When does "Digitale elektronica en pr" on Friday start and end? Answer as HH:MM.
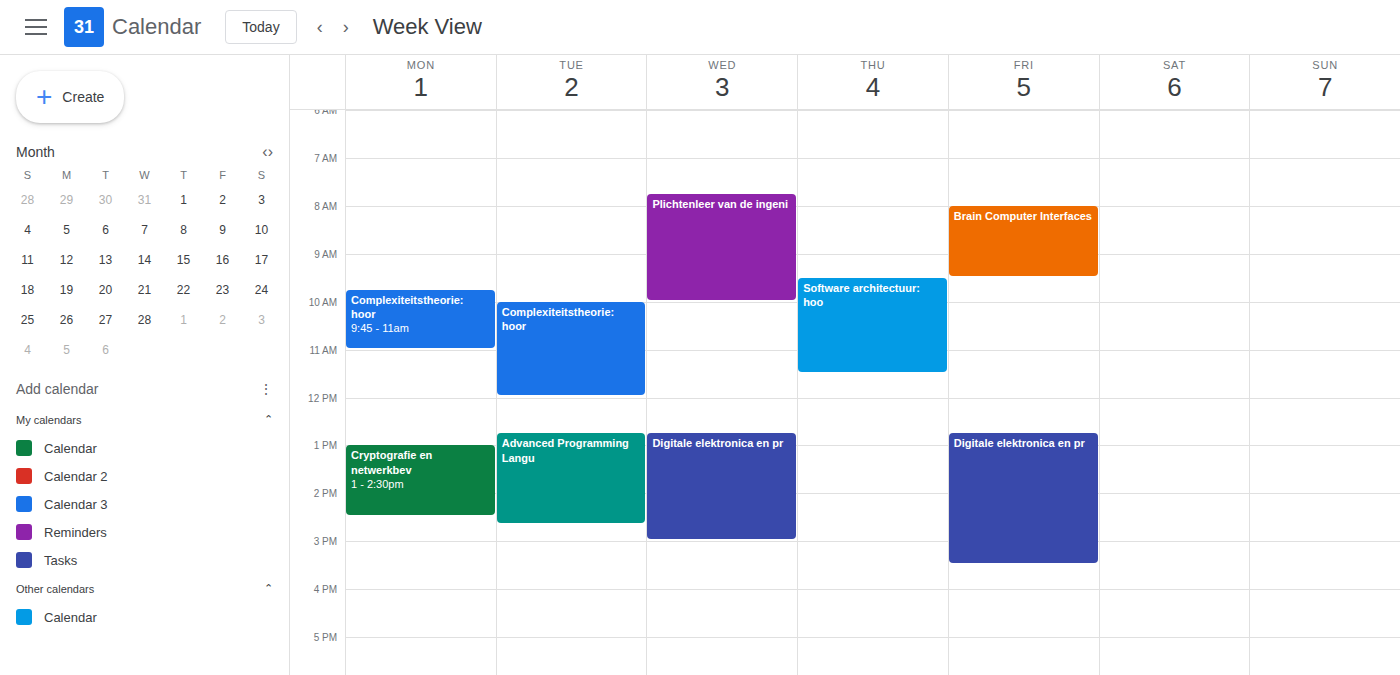
12:45 to 15:30